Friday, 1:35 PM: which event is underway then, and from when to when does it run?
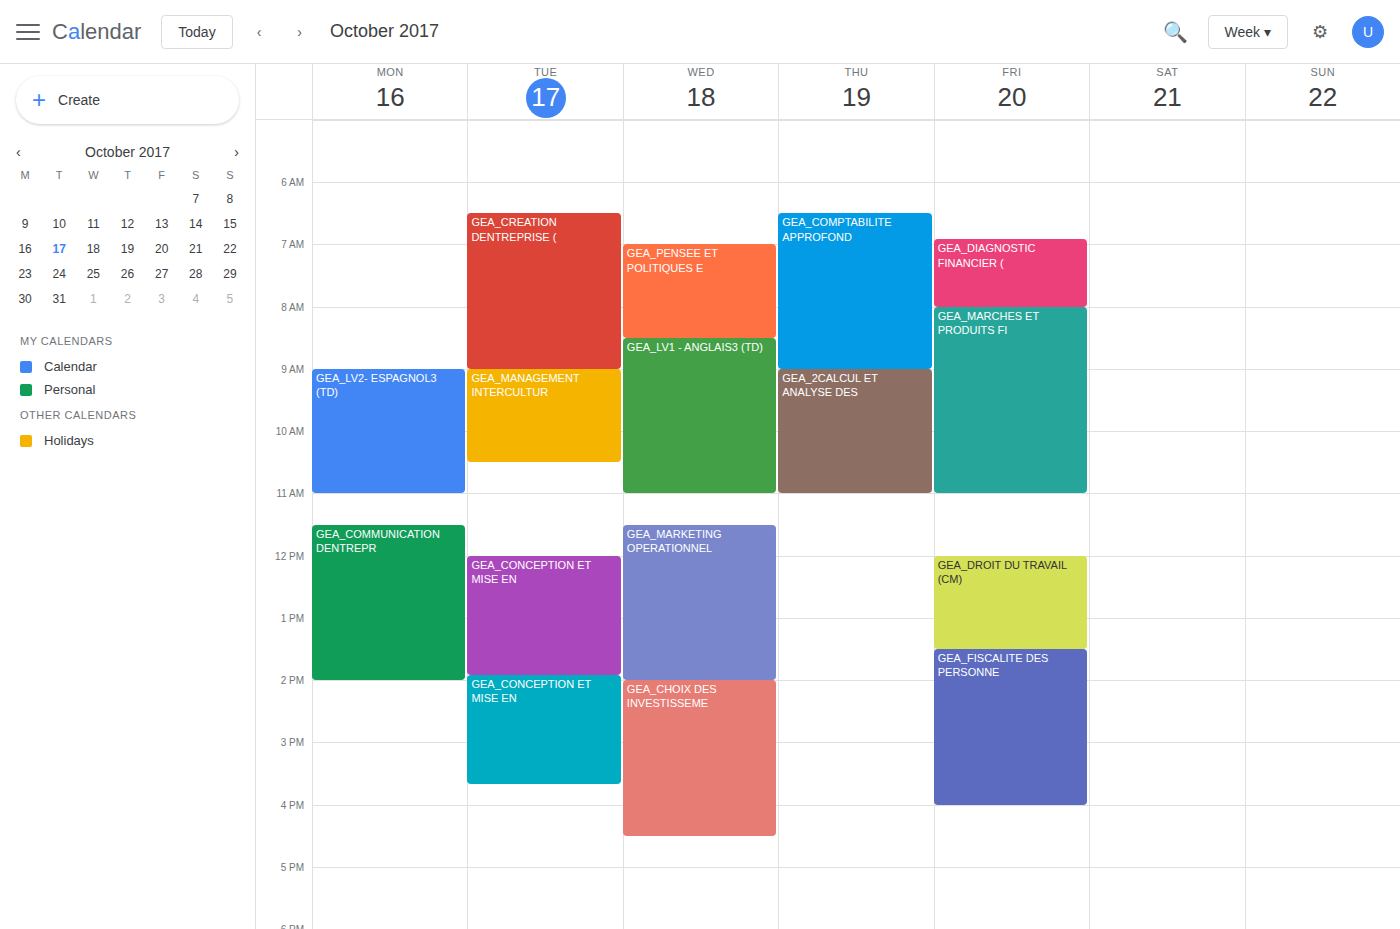
"GEA_FISCALITE DES PERSONNE", 1:30 PM to 4:00 PM